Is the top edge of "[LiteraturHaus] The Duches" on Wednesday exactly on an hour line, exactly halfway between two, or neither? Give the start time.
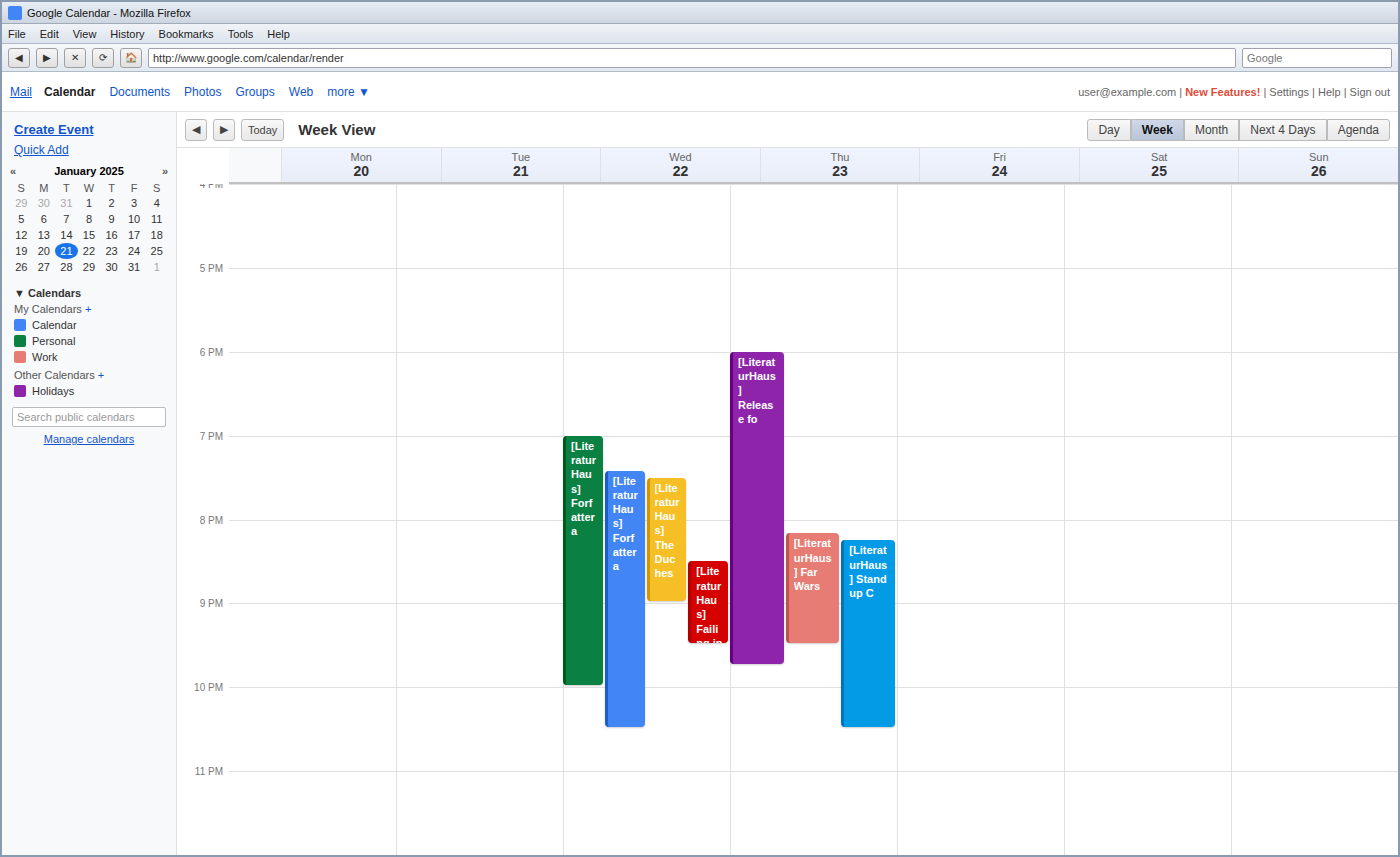
19:30 -- halfway between the 19:00 and 20:00 lines.